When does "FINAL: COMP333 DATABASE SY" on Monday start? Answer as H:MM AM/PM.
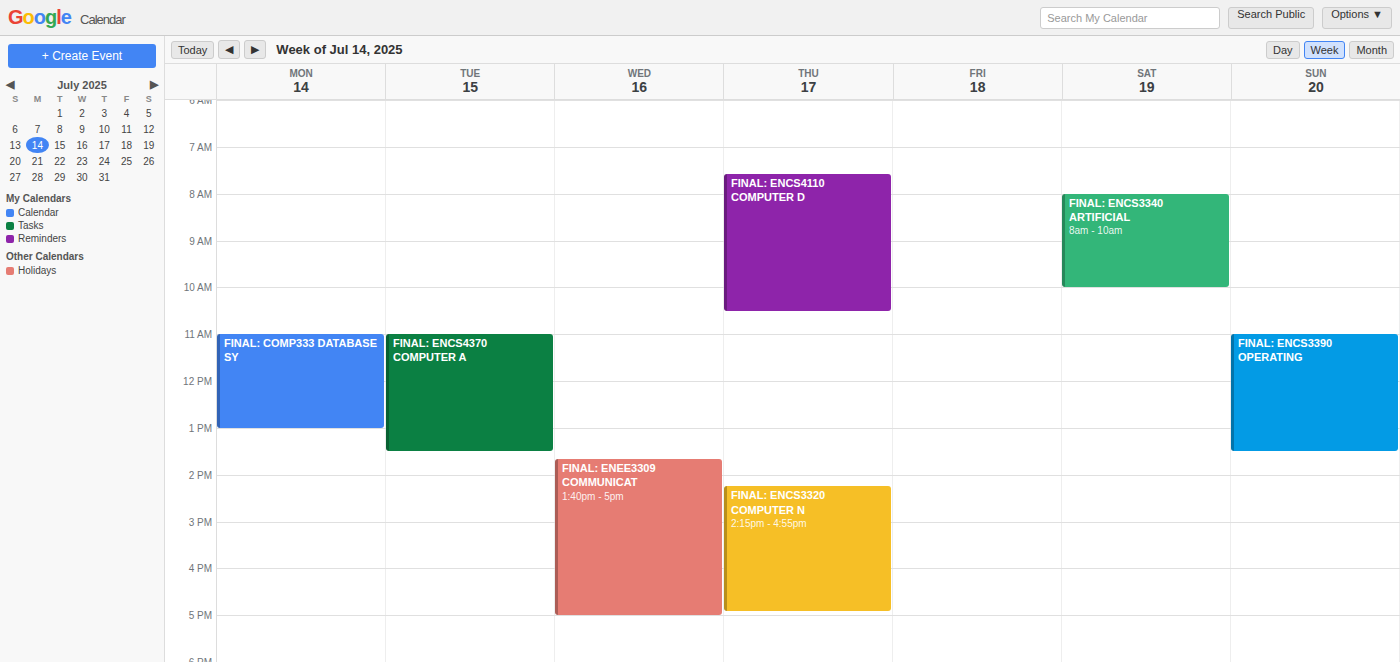
11:00 AM